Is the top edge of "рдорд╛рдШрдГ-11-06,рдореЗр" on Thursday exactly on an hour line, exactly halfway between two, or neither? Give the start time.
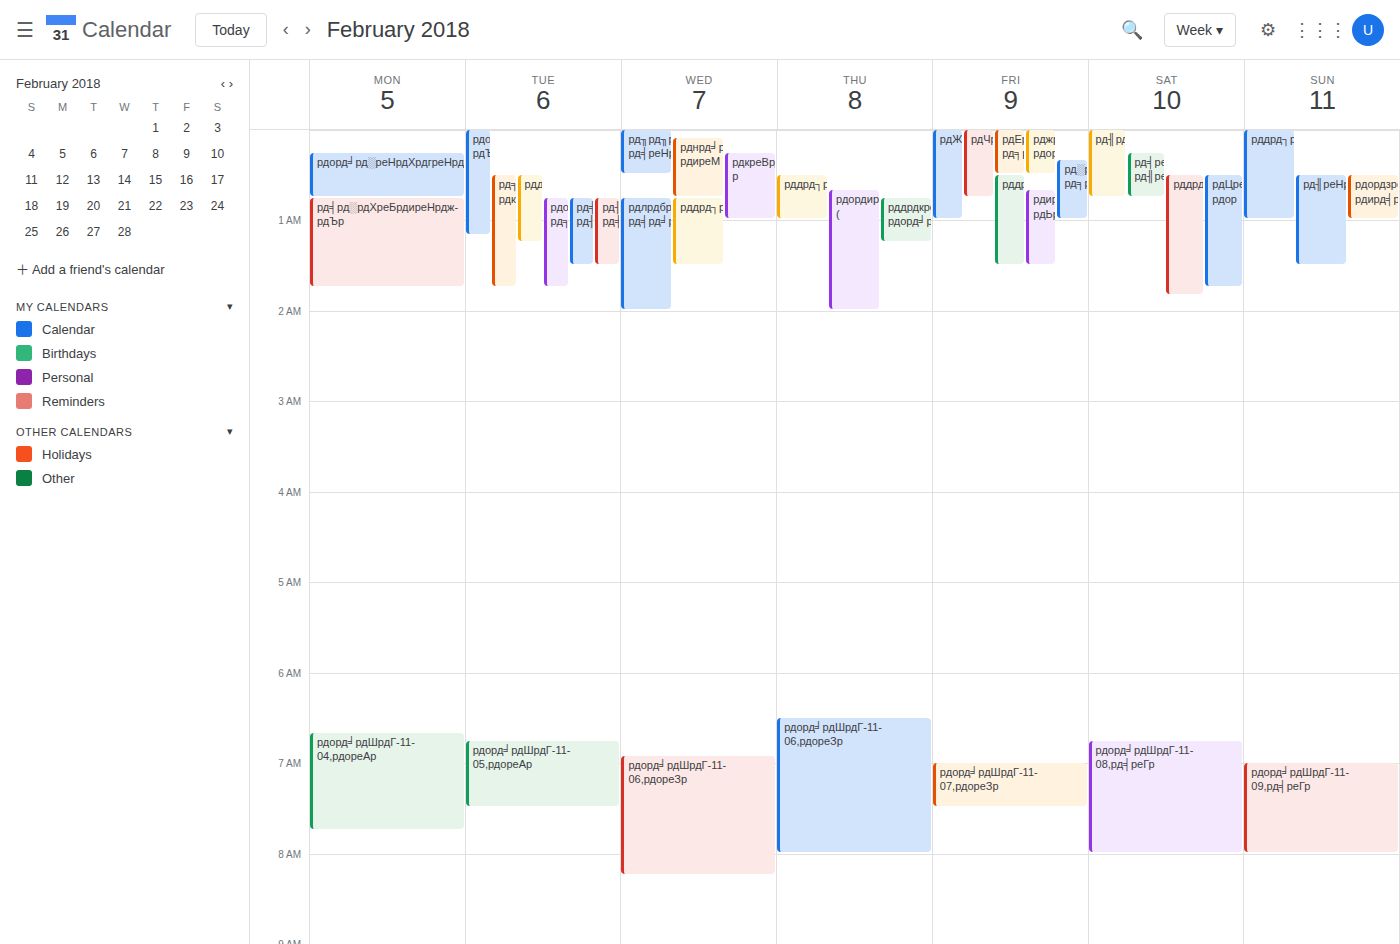
06:30 -- halfway between the 06:00 and 07:00 lines.